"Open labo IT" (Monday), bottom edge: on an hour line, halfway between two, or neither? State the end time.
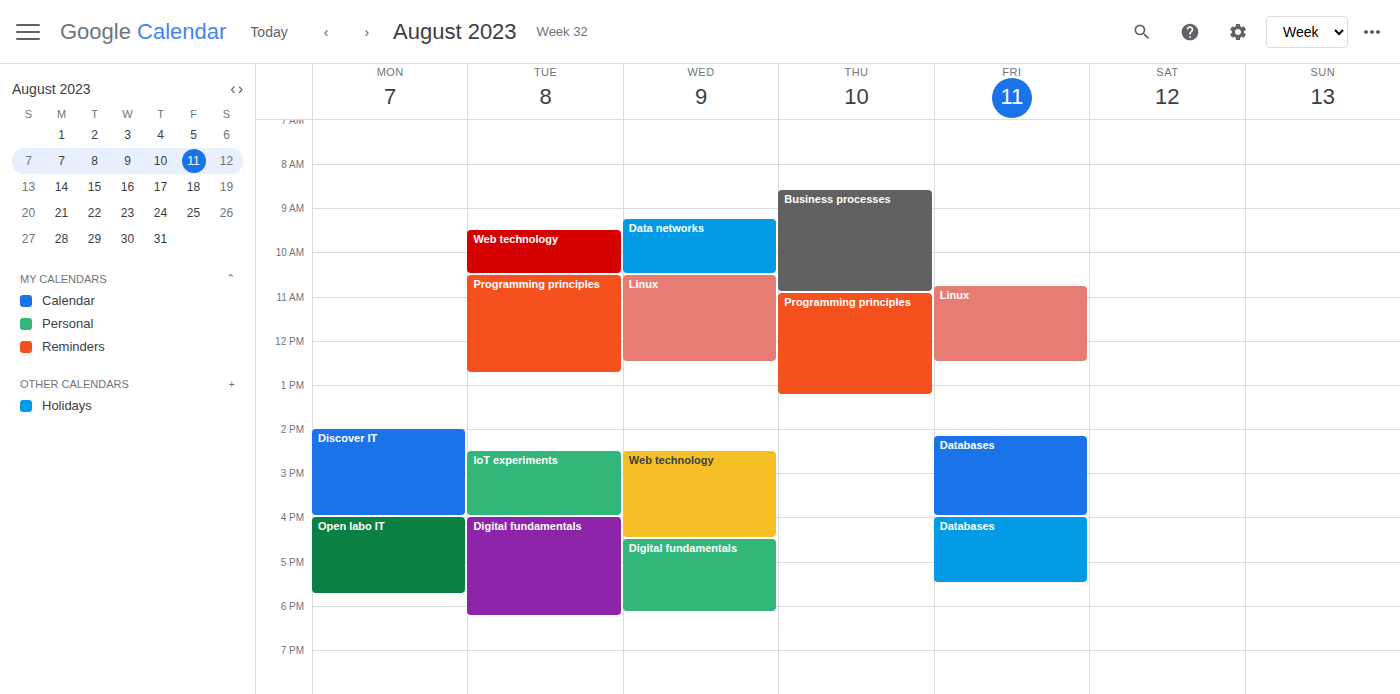
5:45 PM -- neither: three quarters of the way from the 5 PM line to the 6 PM line.